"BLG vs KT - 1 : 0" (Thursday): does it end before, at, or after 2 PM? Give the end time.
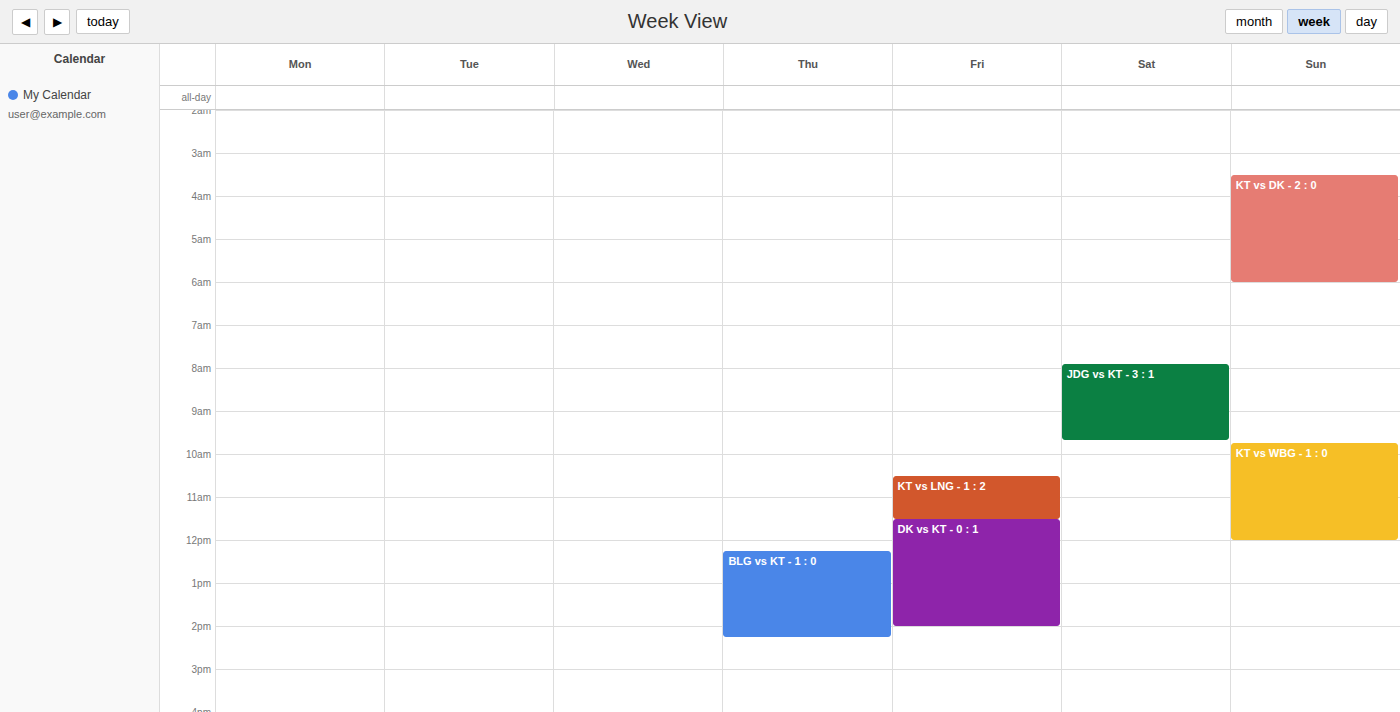
2:15 PM -- after 2 PM, 15 minutes below the 2 PM line.